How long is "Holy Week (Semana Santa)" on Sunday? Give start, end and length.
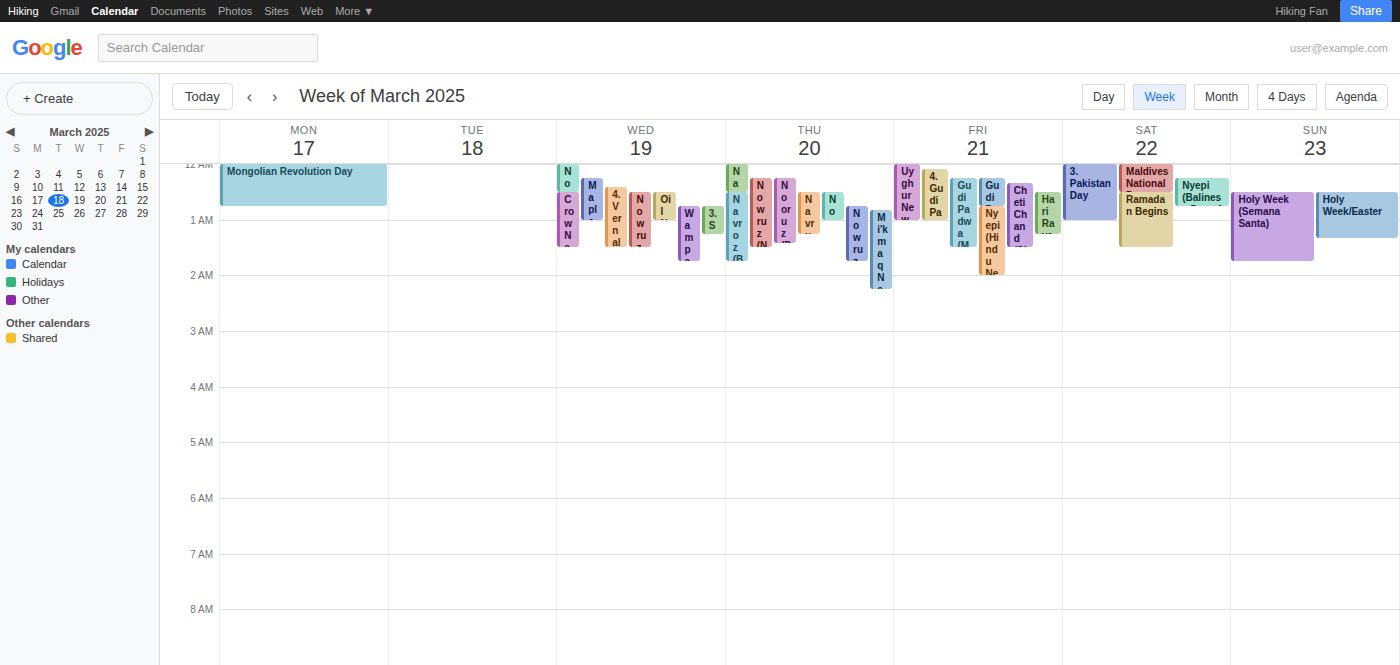
12:30 AM to 1:45 AM, 1 hour 15 minutes